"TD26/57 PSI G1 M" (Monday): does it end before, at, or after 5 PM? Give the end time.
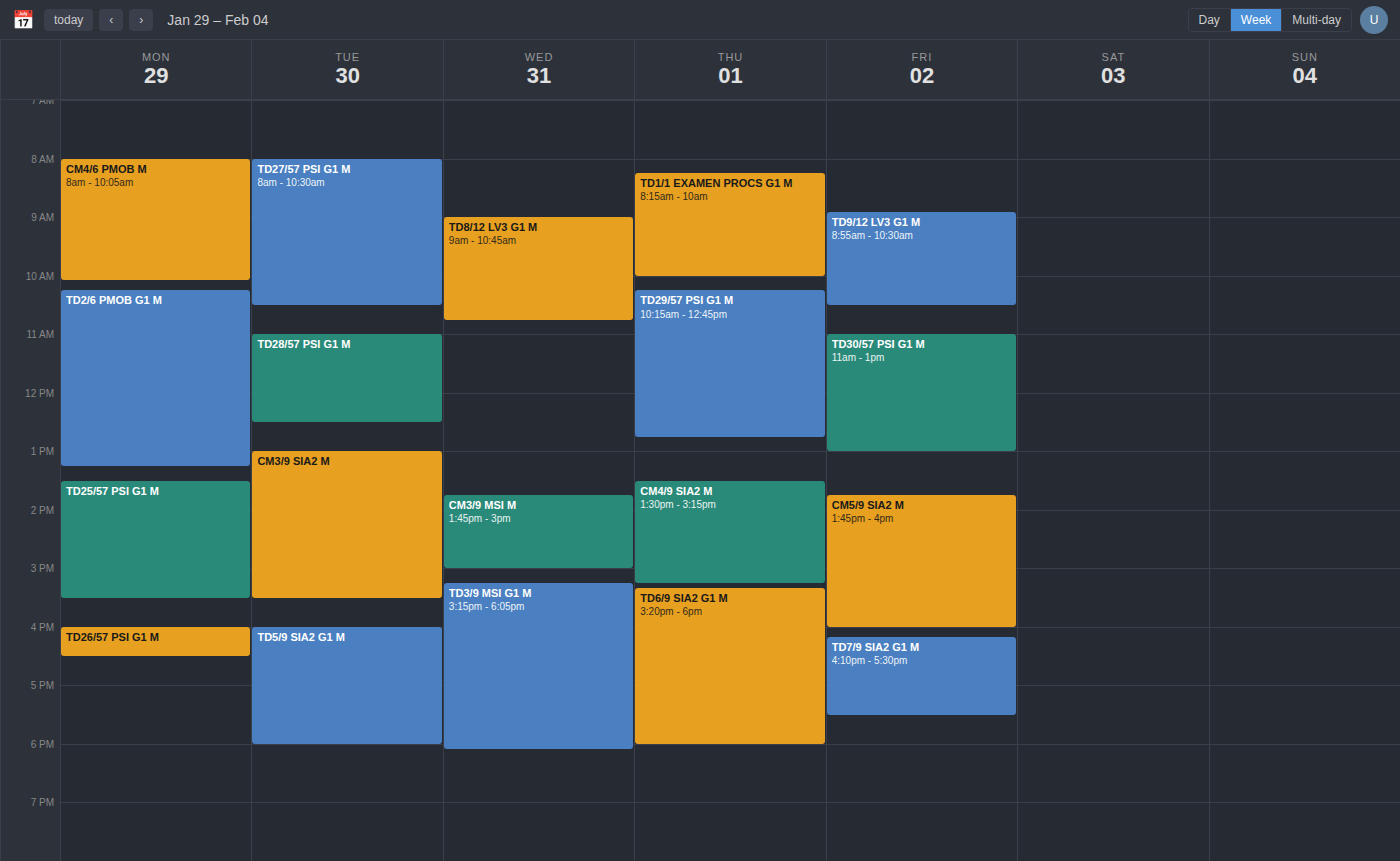
4:30 PM -- before 5 PM, 30 minutes above the 5 PM line.